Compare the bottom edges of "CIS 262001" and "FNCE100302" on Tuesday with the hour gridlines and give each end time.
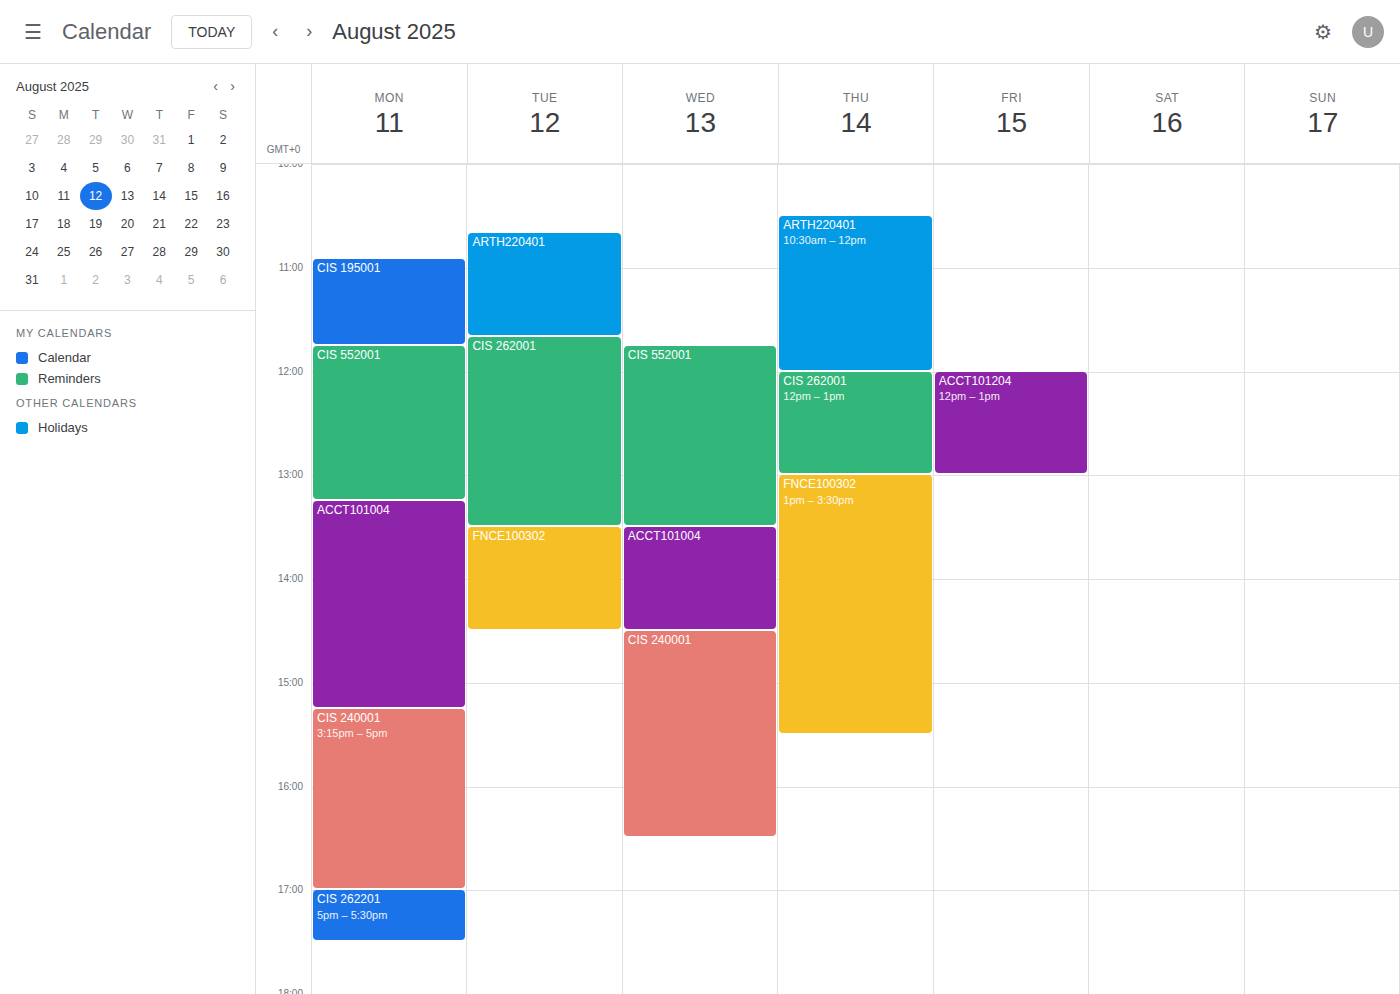
"CIS 262001": 1:30 PM, halfway between the 1 PM and 2 PM lines. "FNCE100302": 2:30 PM, halfway between the 2 PM and 3 PM lines.